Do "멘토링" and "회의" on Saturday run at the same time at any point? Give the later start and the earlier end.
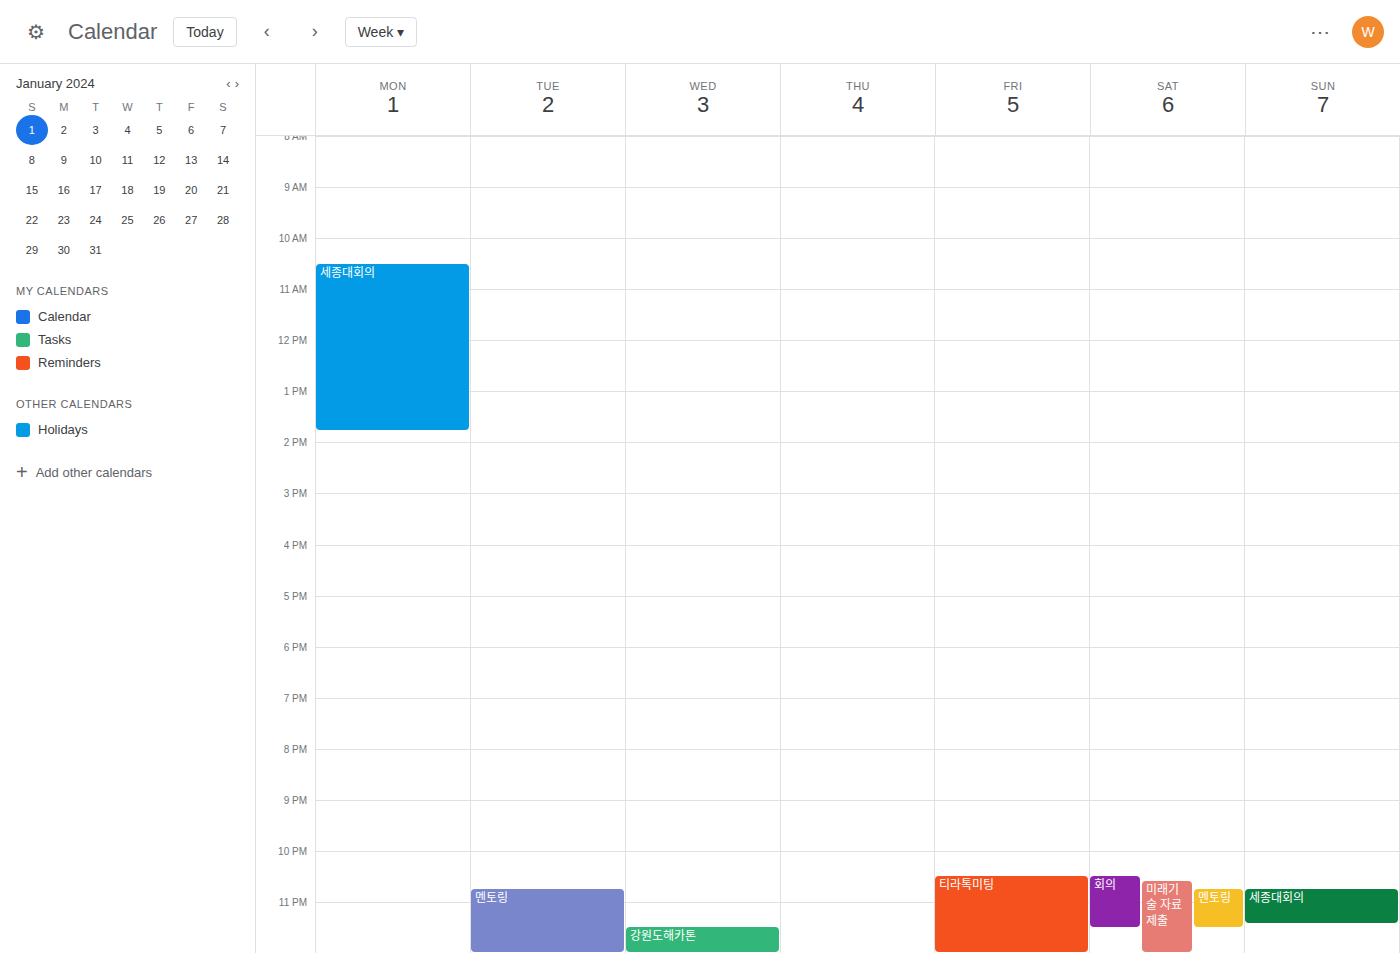
"멘토링" runs 10:45 PM to 11:30 PM, inside "회의" -- they overlap.